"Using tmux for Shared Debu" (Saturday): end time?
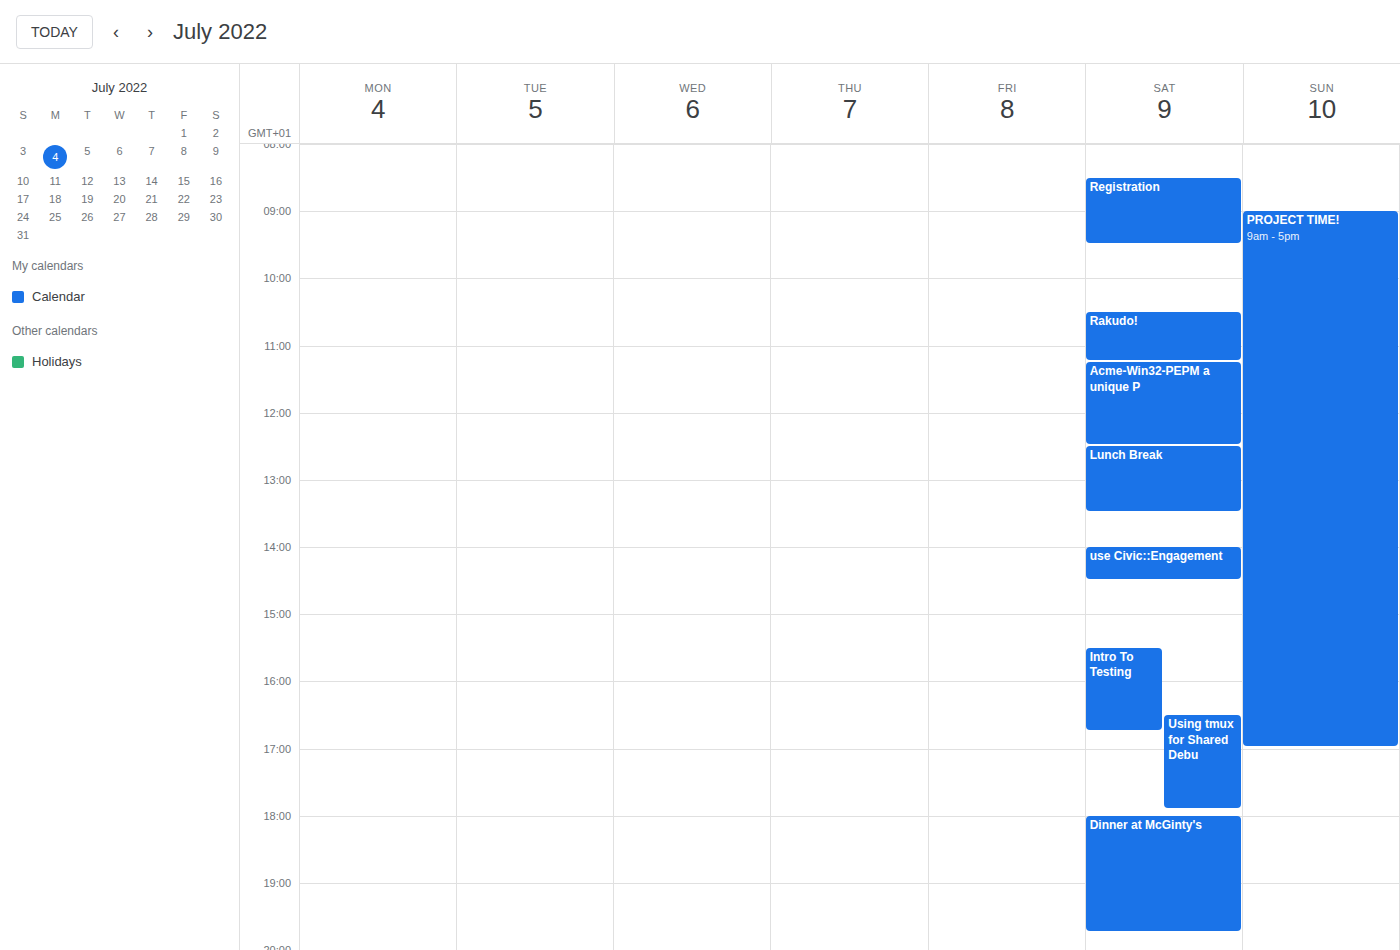
5:55 PM